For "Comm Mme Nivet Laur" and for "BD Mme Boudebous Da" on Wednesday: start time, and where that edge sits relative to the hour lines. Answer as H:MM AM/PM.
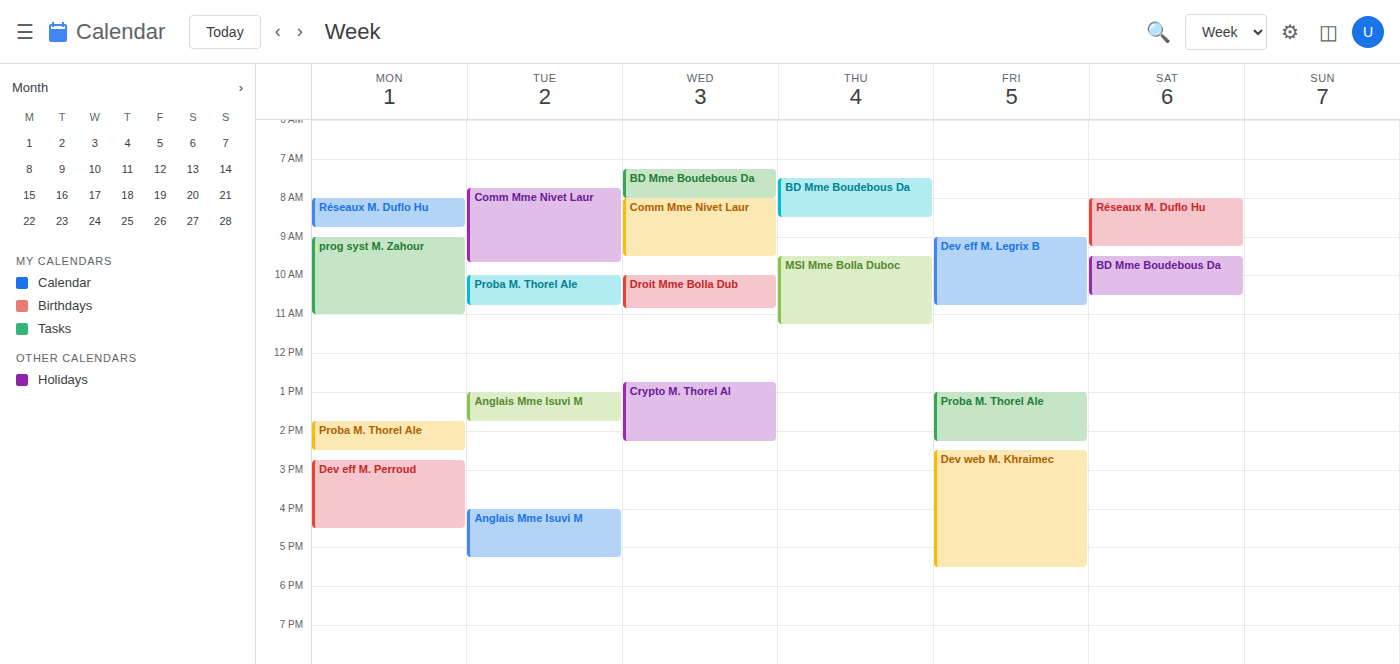
"Comm Mme Nivet Laur": 8:00 AM, exactly on the 8 AM line. "BD Mme Boudebous Da": 7:15 AM, neither: a quarter of the way from the 7 AM line to the 8 AM line.